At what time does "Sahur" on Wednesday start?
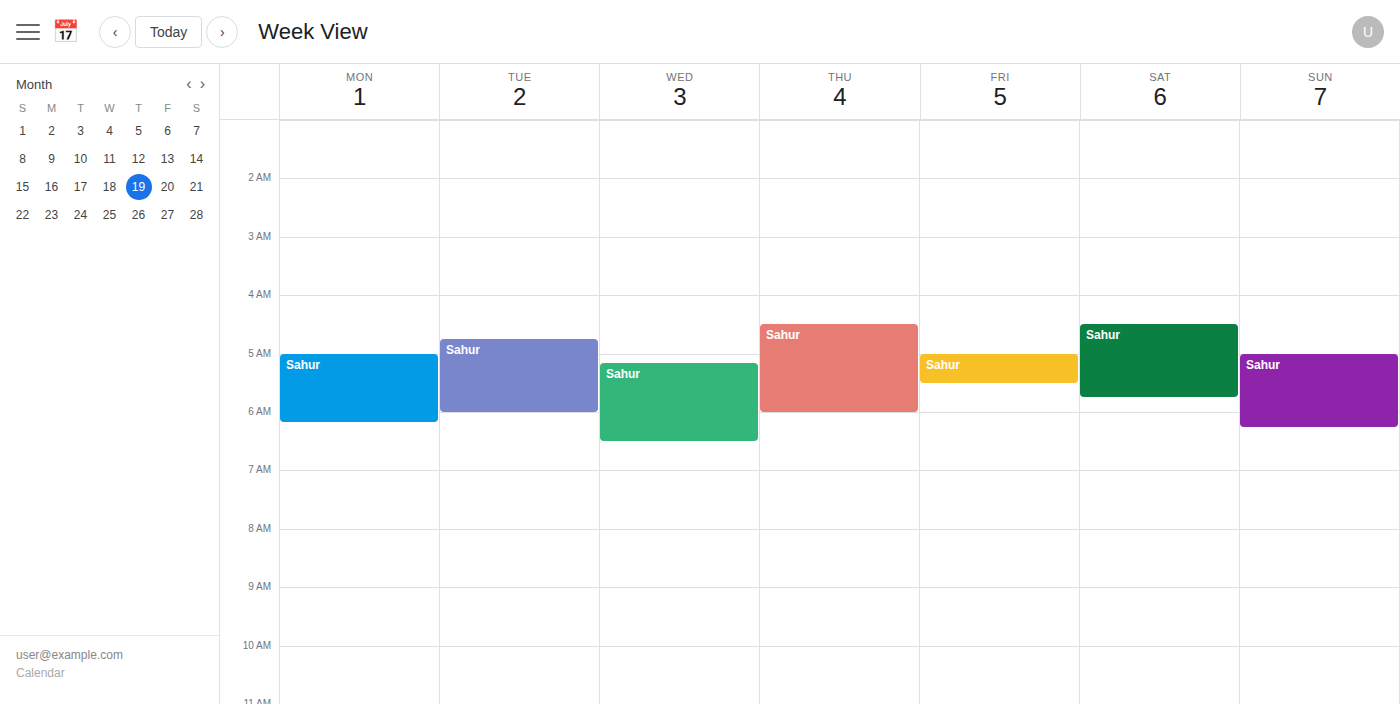
5:10 AM